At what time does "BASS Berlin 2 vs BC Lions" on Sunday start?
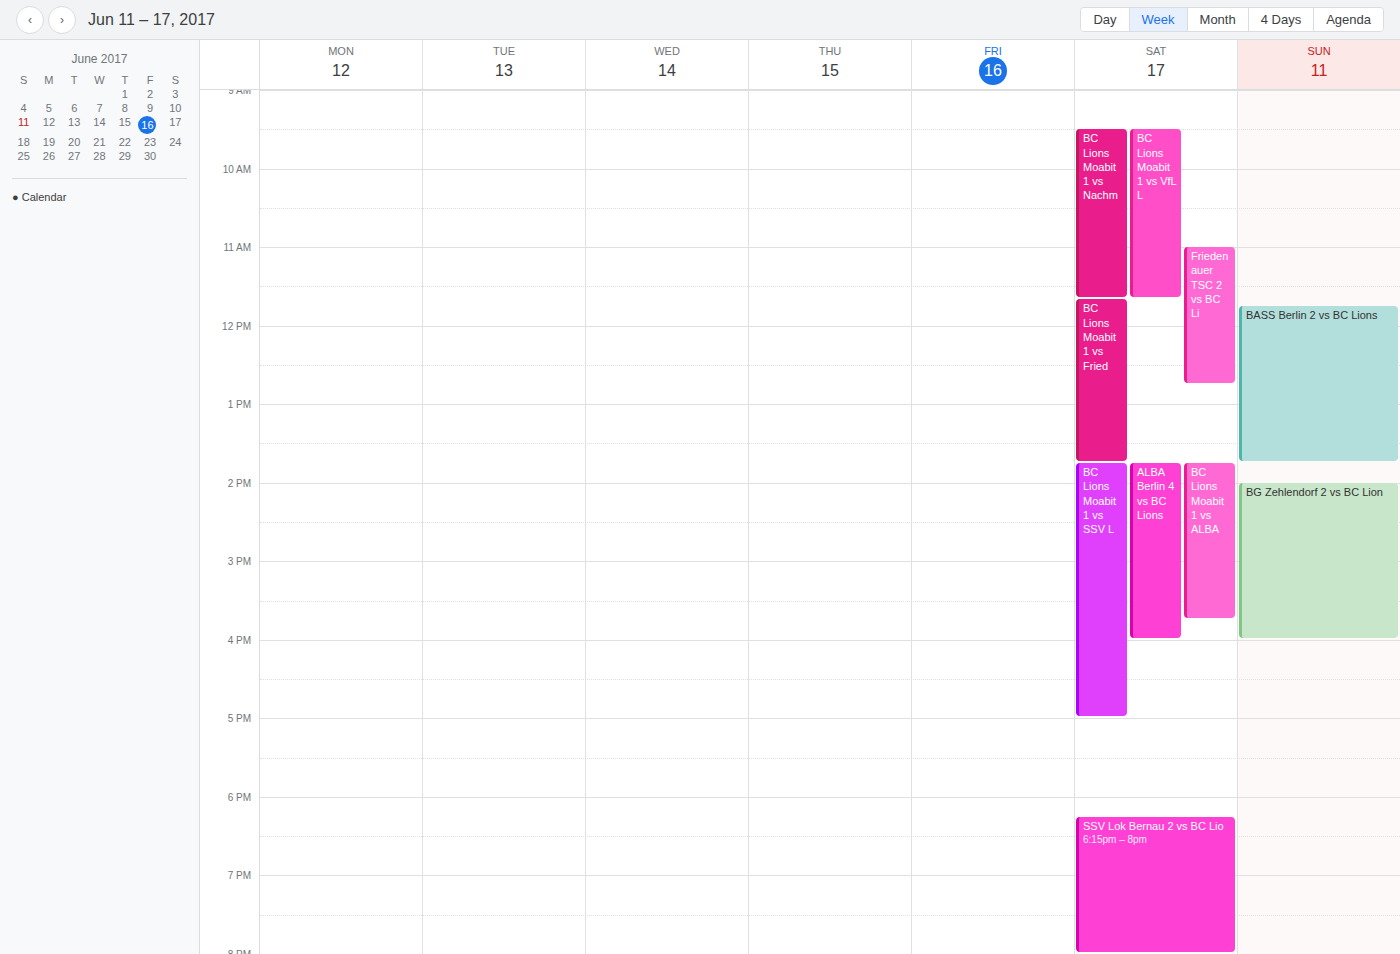
11:45 AM